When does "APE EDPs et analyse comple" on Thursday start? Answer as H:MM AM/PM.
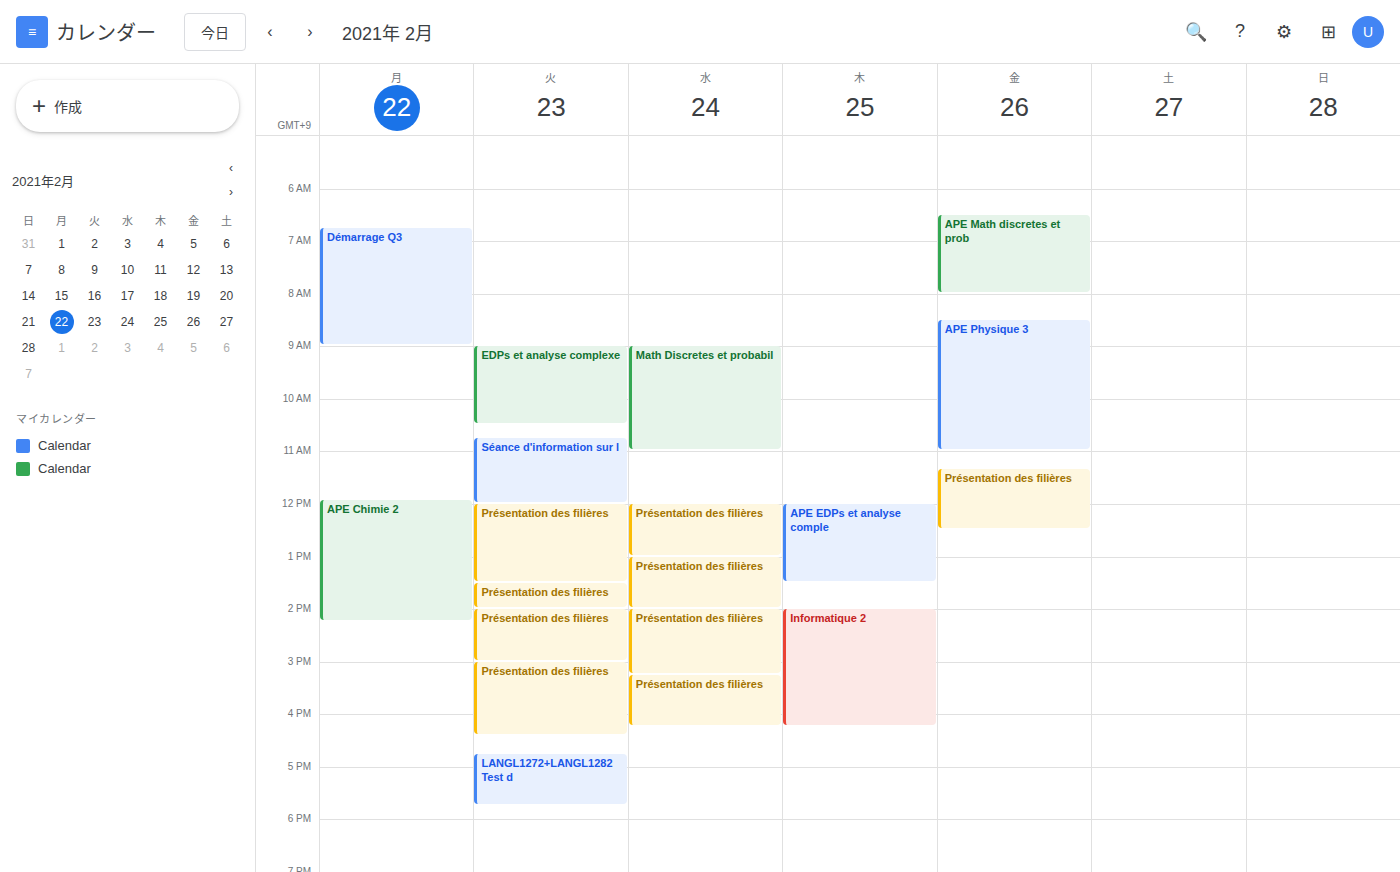
12:00 PM